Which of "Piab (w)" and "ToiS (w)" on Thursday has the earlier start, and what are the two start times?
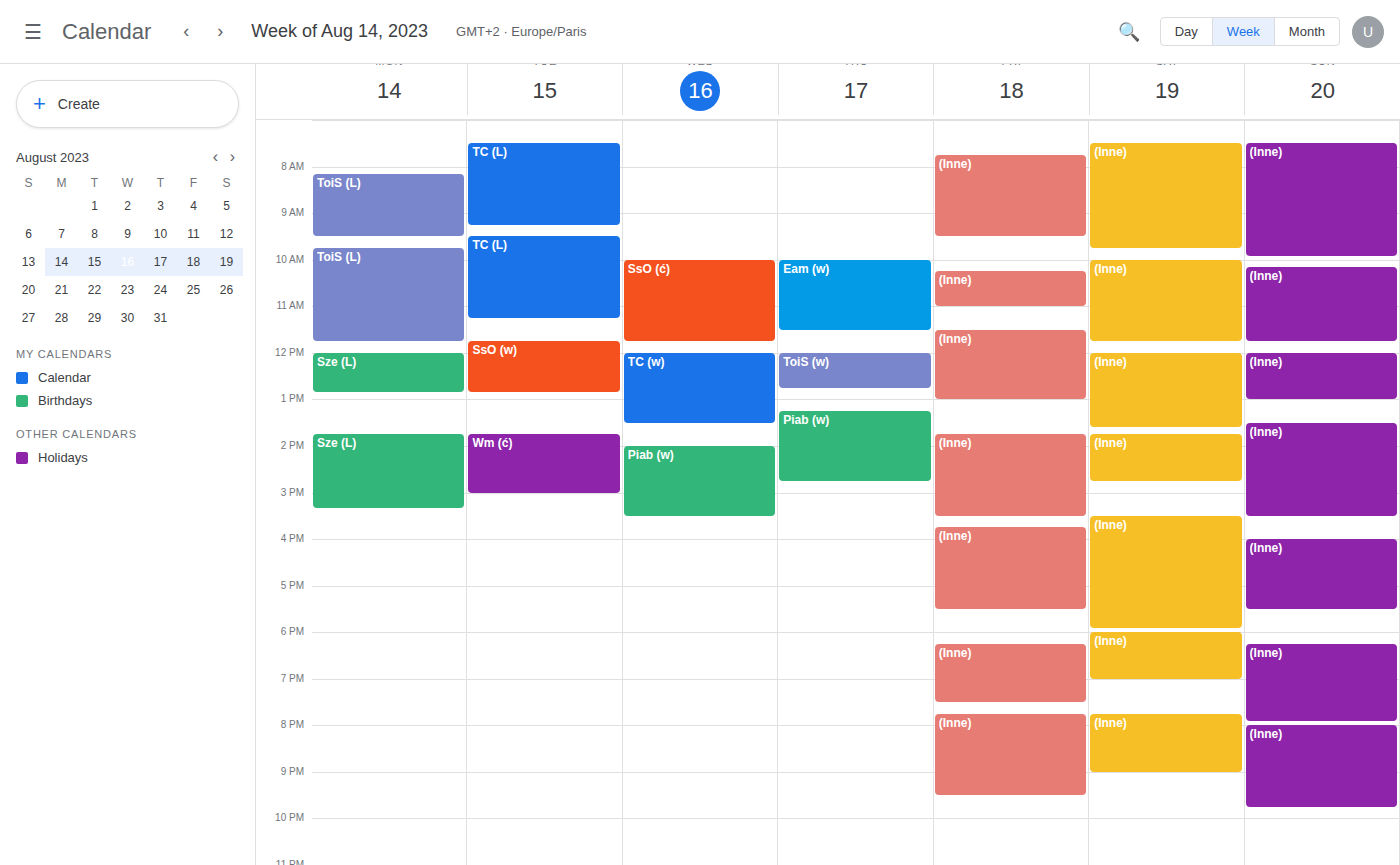
"ToiS (w)" 12:00 PM; "Piab (w)" 1:15 PM.